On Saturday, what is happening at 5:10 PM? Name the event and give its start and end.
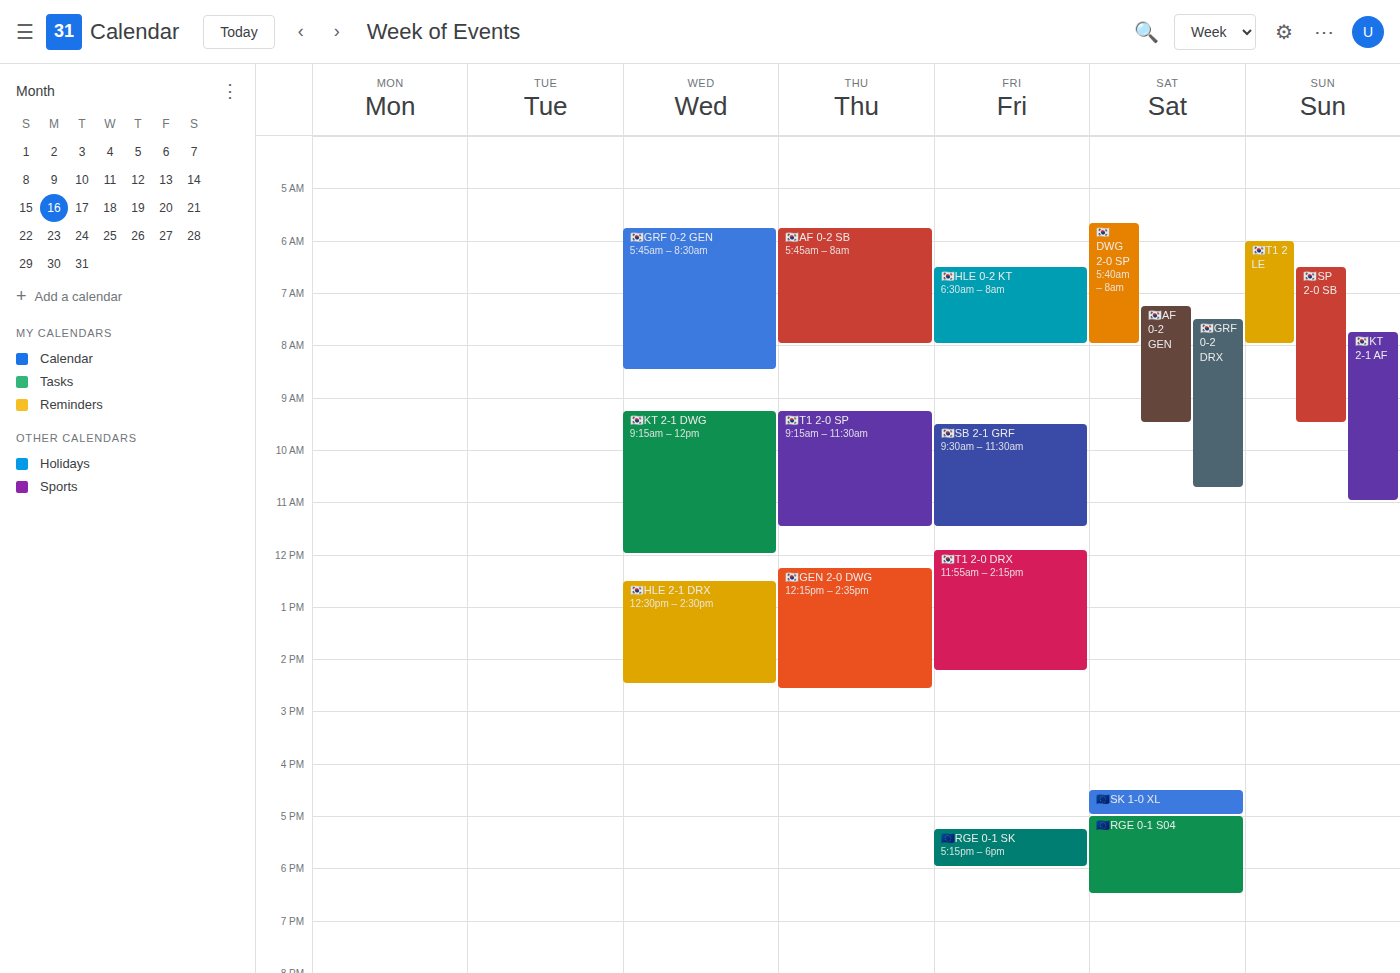
"🇪🇺RGE 0-1 S04", 5:00 PM to 6:30 PM